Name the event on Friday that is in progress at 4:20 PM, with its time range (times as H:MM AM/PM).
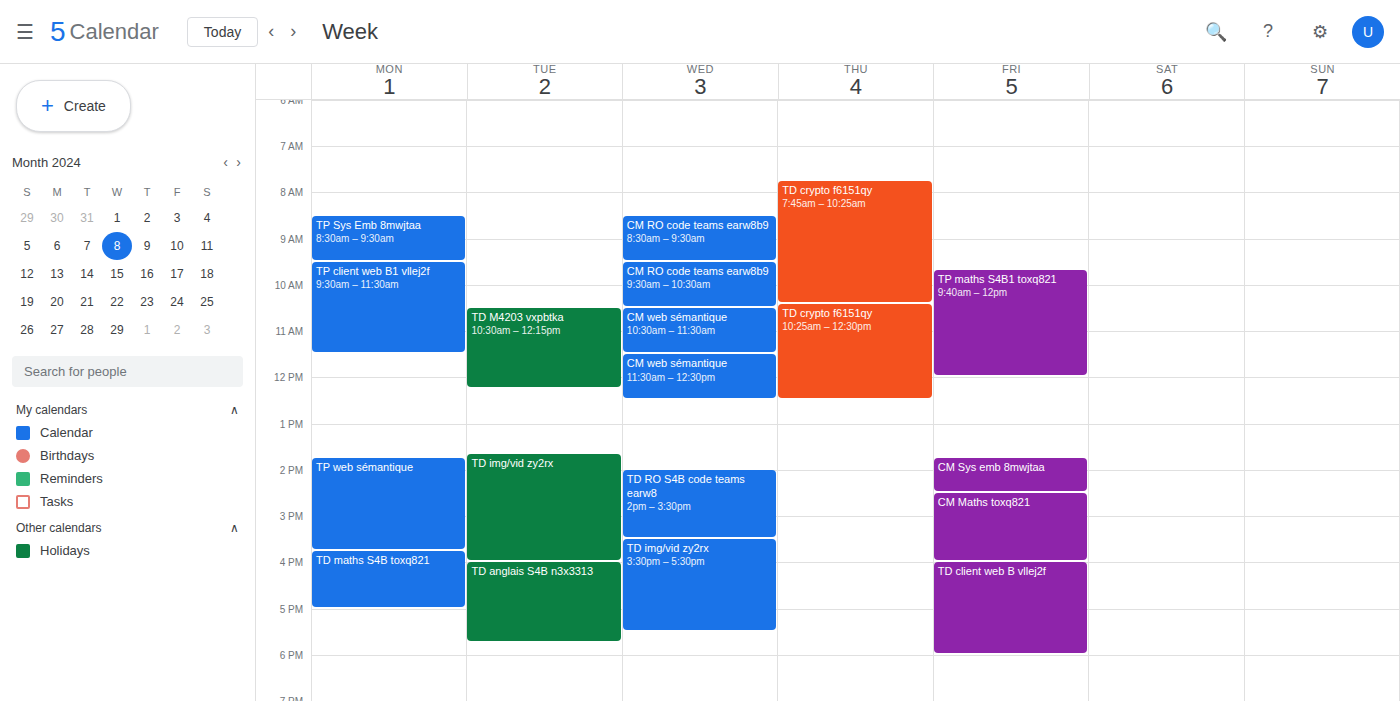
"TD client web B vllej2f", 4:00 PM to 6:00 PM